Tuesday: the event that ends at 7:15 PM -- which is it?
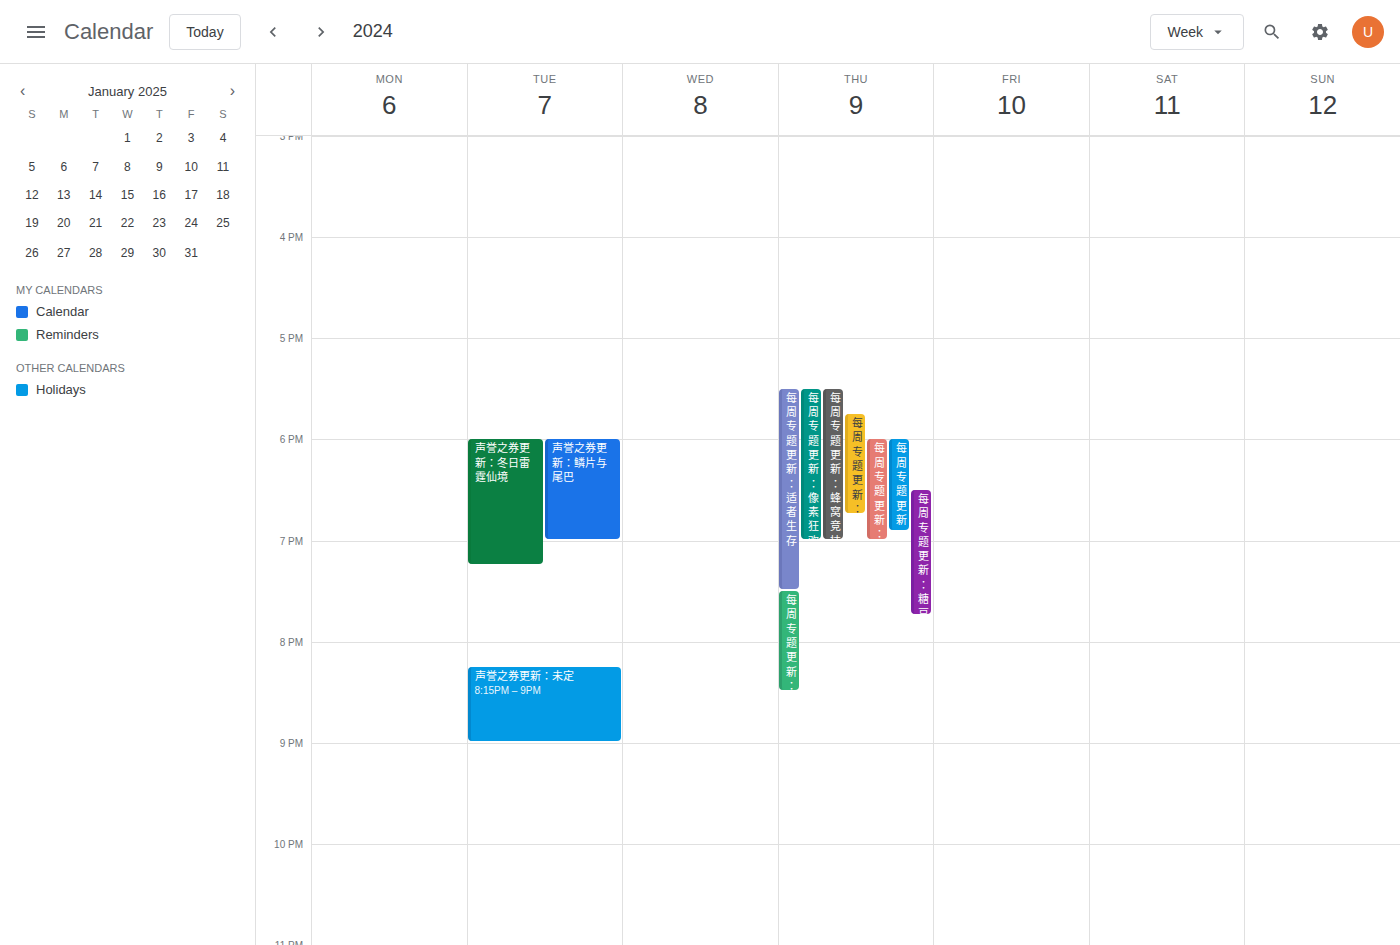
"声誉之券更新：冬日雷霆仙境"